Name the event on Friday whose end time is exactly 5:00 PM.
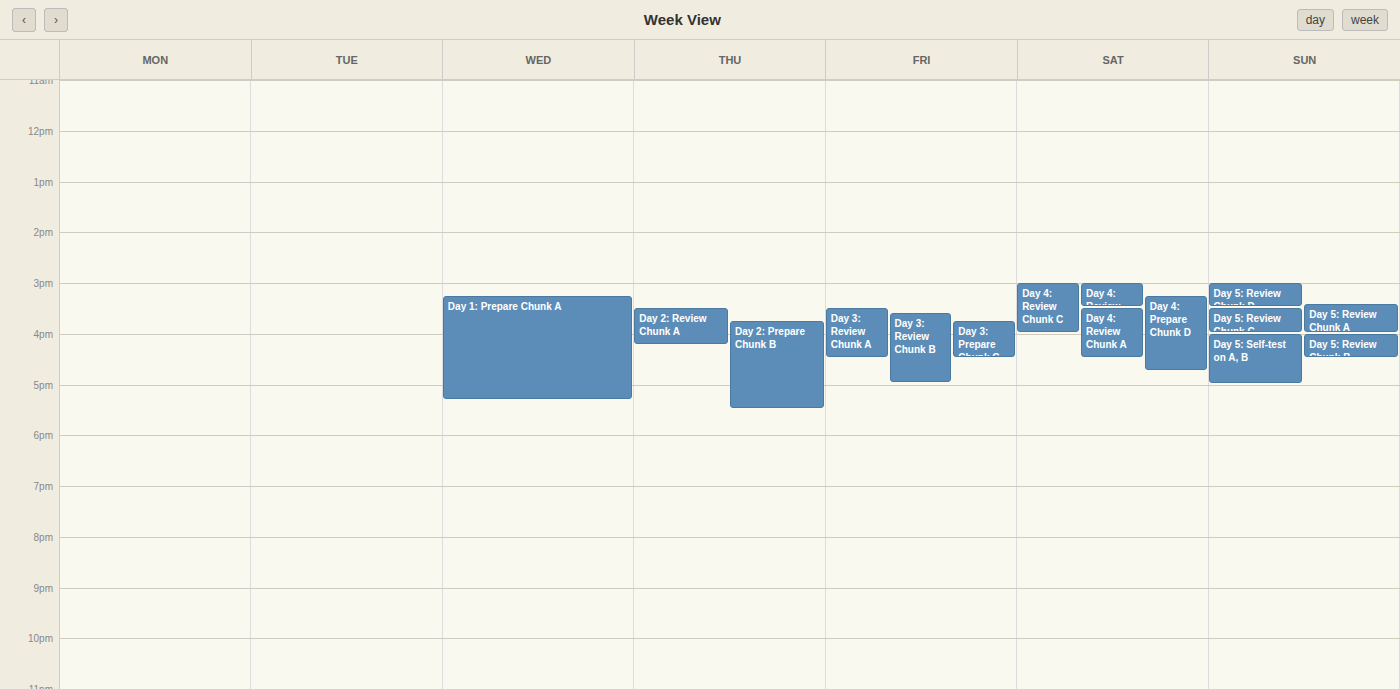
"Day 3: Review Chunk B"